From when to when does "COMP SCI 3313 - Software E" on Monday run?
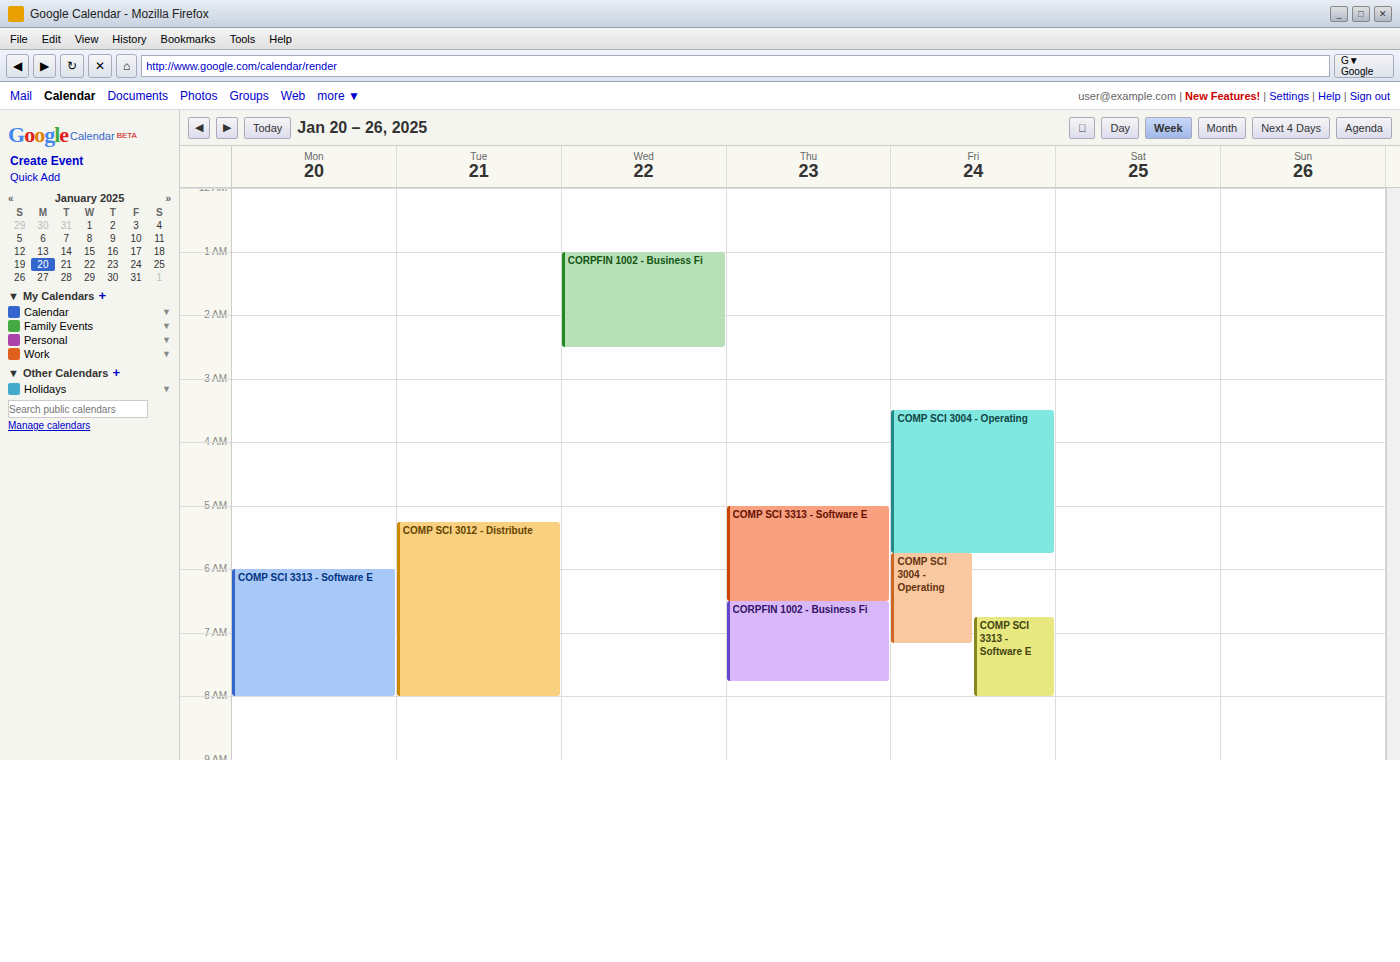
6:00 AM to 8:00 AM